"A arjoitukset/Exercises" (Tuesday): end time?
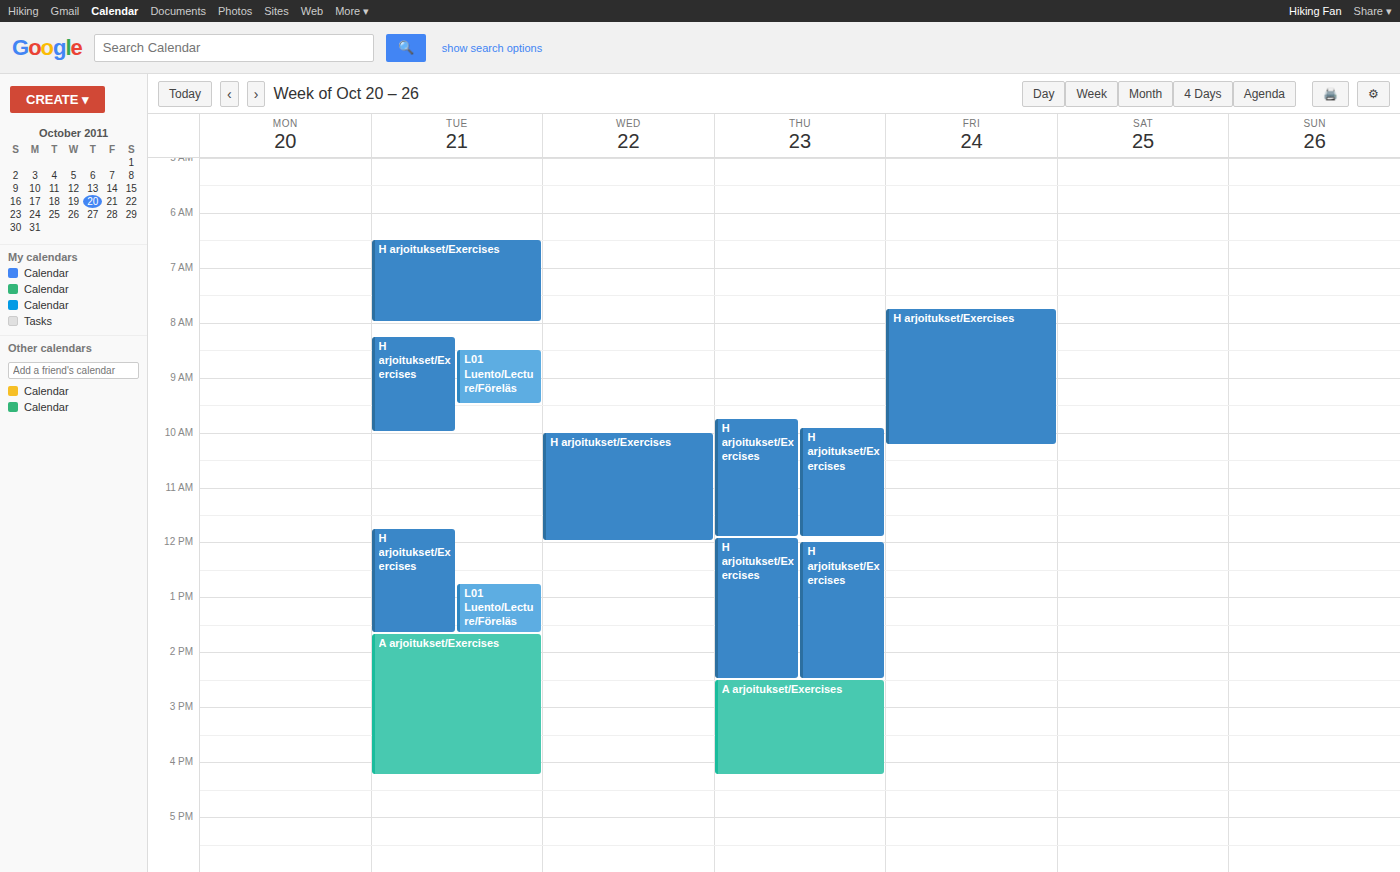
16:15